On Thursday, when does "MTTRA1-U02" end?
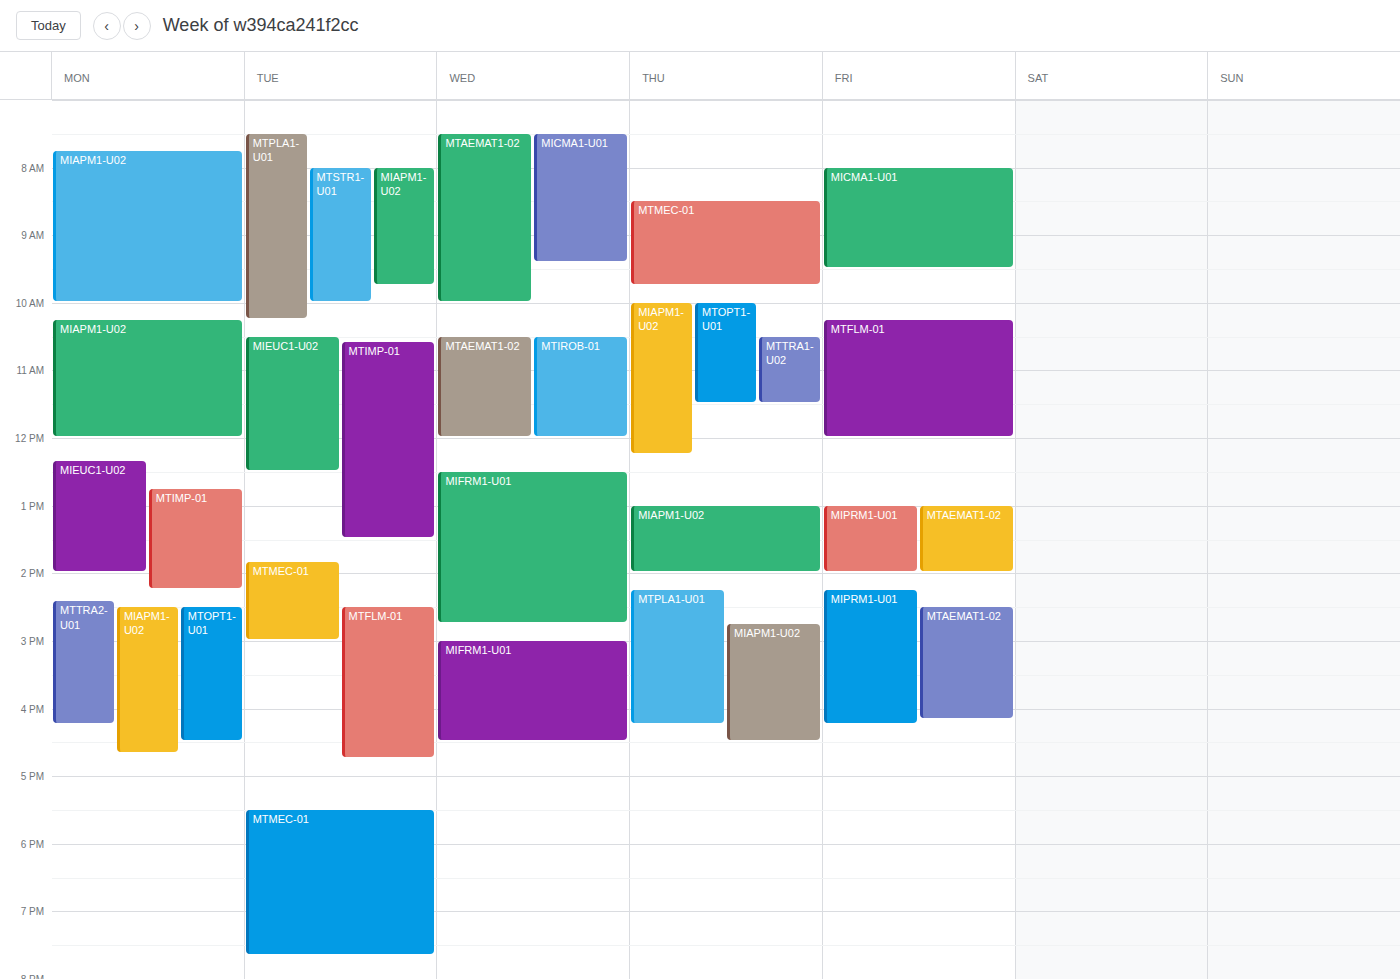
11:30 AM